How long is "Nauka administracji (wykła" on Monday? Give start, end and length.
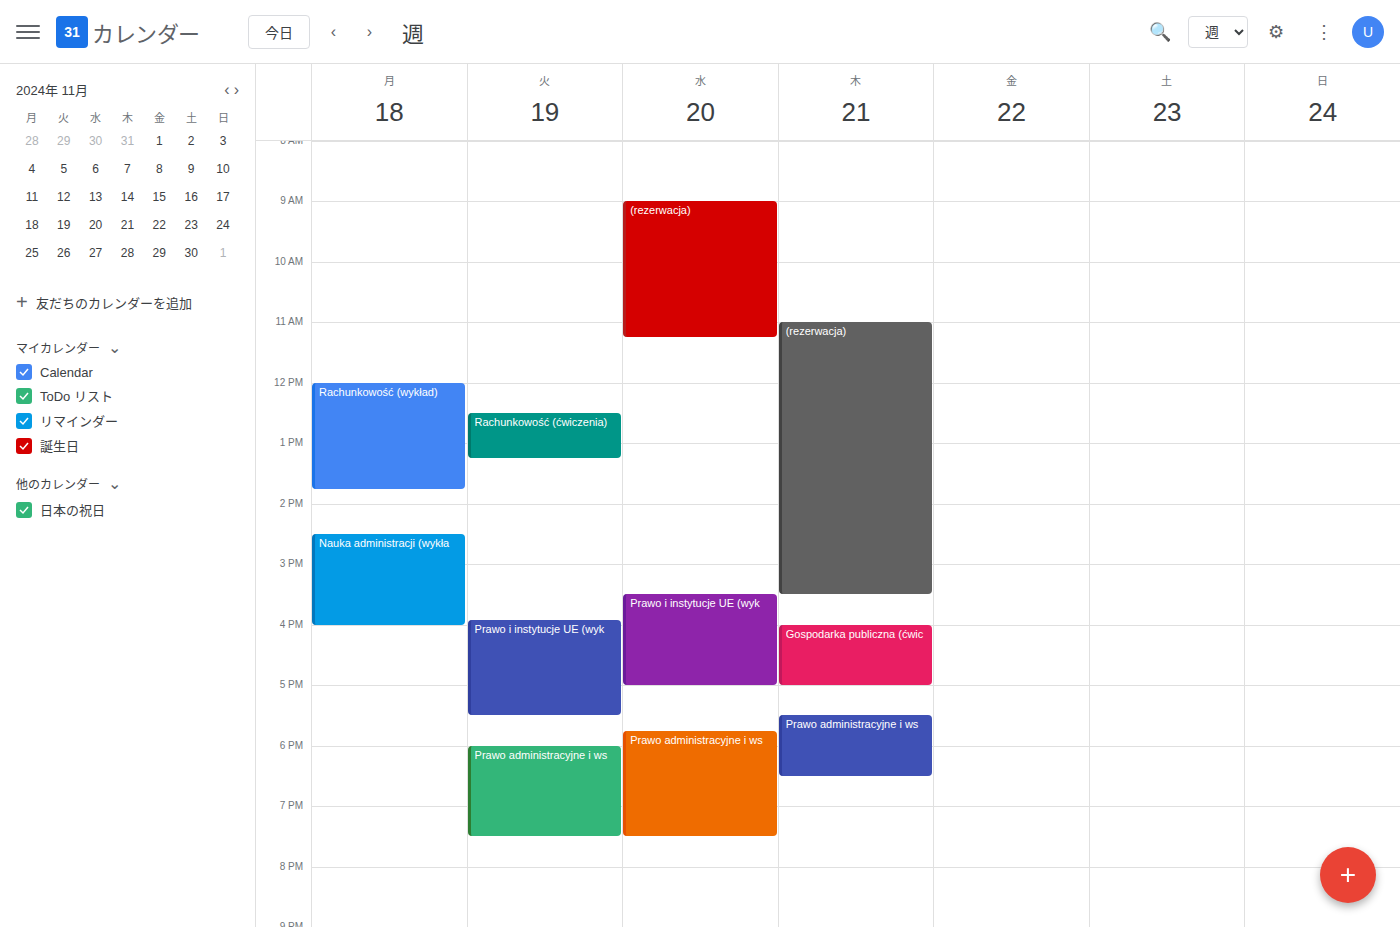
2:30 PM to 4:00 PM, 1 hour 30 minutes